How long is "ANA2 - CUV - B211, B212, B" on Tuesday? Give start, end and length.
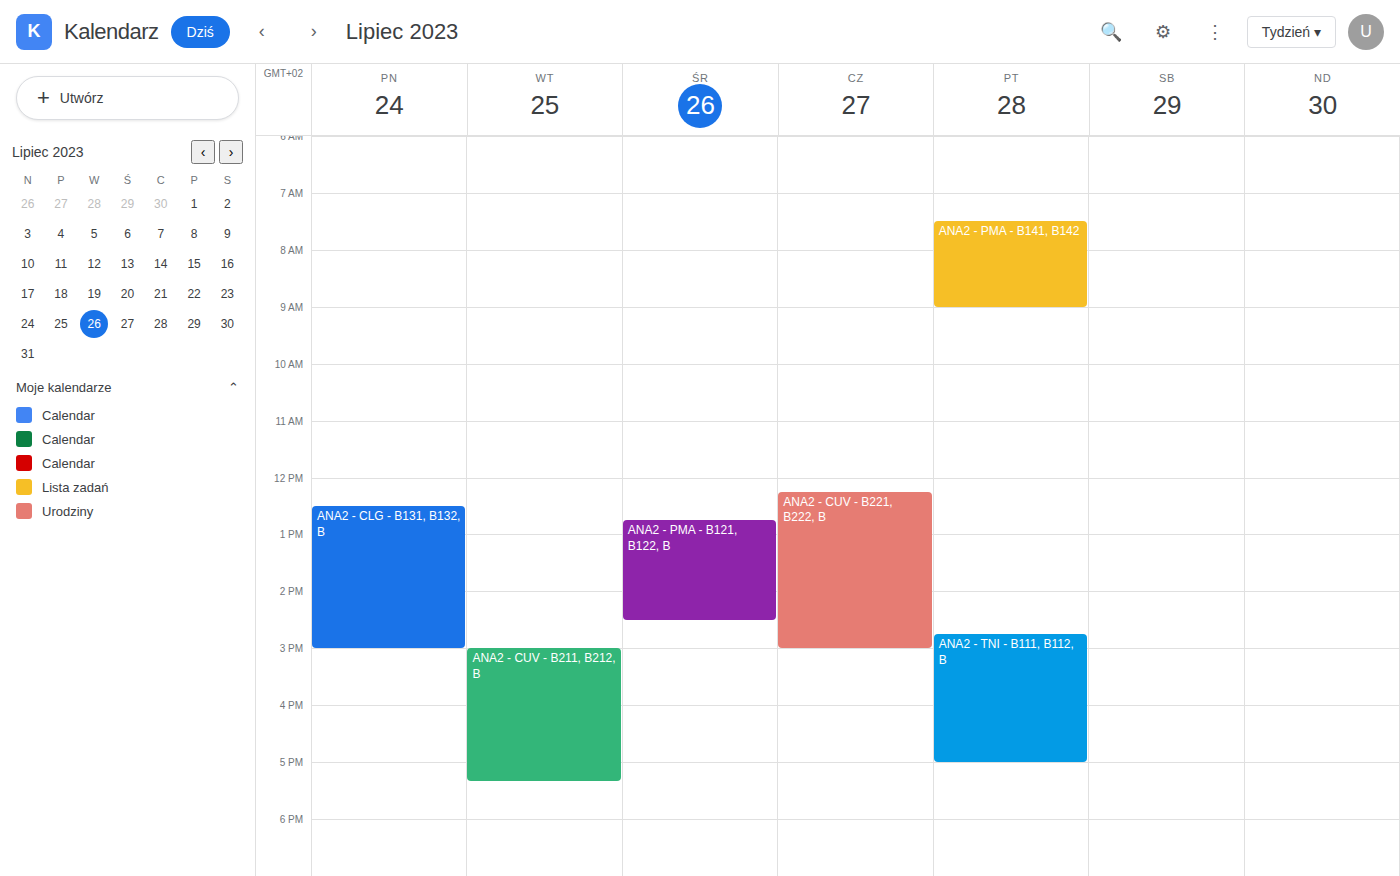
3:00 PM to 5:20 PM, 2 hours 20 minutes